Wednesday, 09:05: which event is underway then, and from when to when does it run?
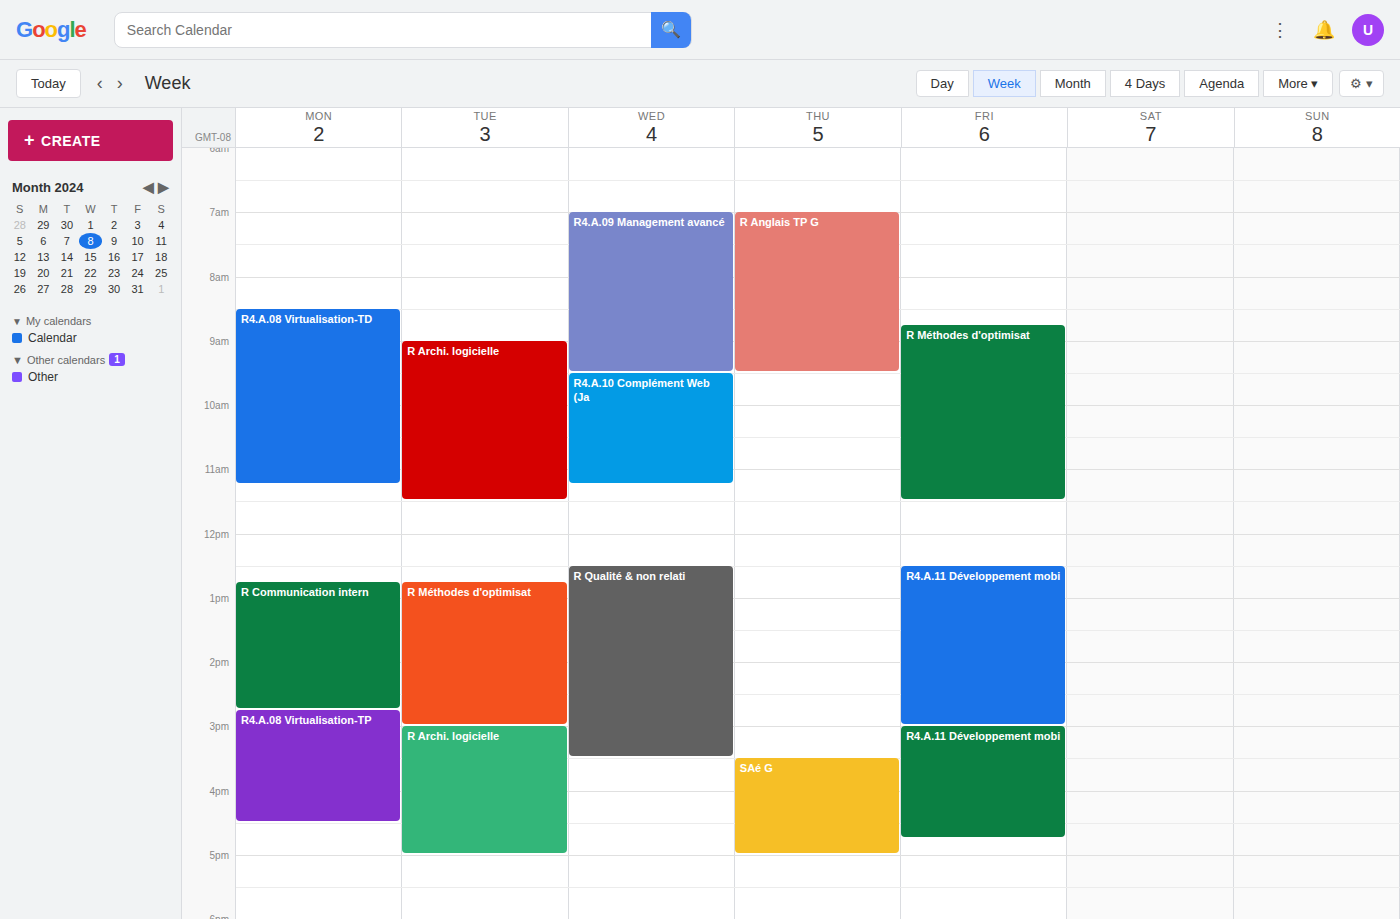
"R4.A.09 Management avancé", 07:00 to 09:30